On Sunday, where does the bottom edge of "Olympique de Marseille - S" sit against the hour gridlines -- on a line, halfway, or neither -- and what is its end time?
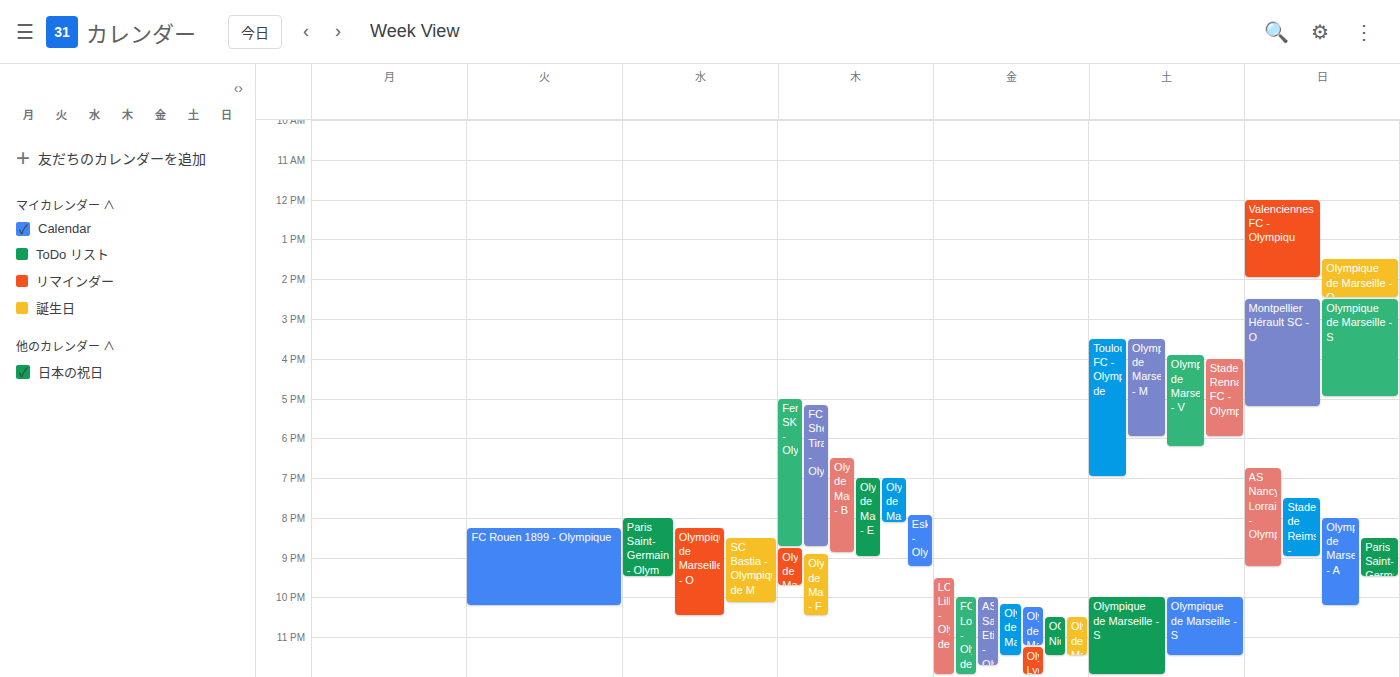
5:00 PM -- exactly on the 5 PM line.